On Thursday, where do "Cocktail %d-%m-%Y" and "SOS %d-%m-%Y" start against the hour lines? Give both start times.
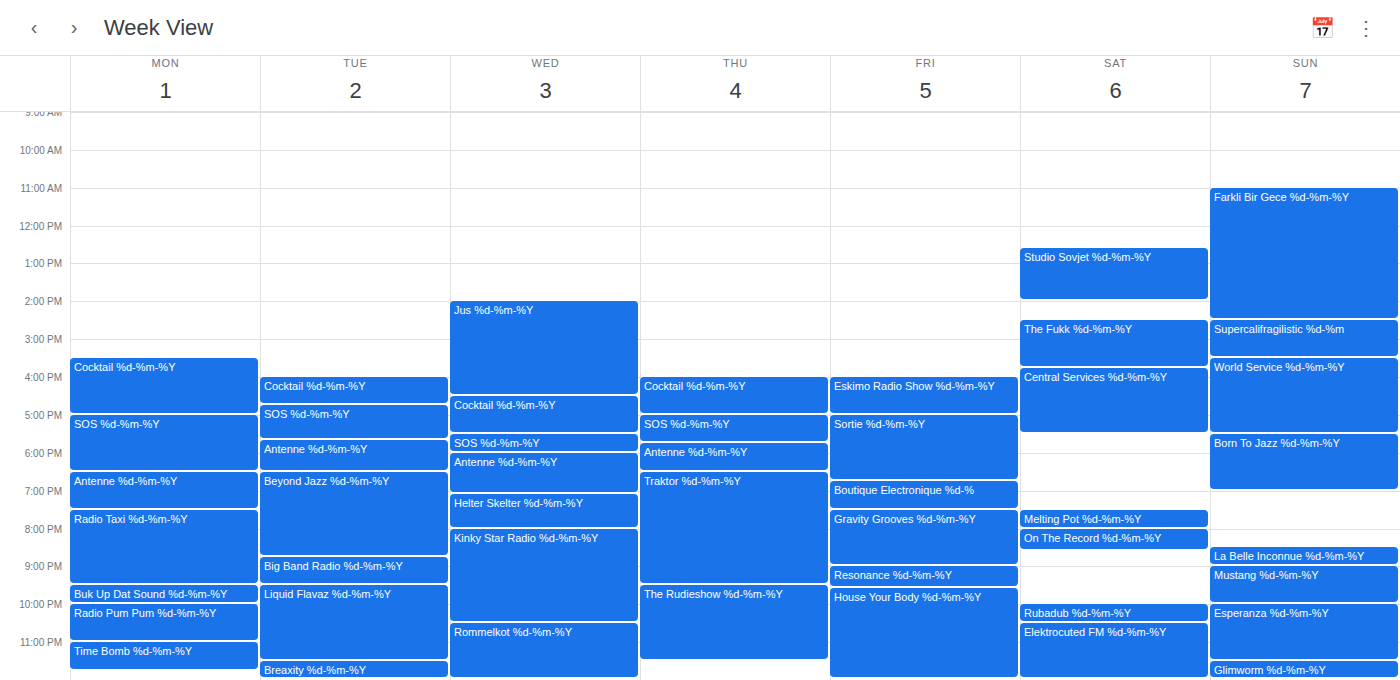
"Cocktail %d-%m-%Y": 4:00 PM, exactly on the 4 PM line. "SOS %d-%m-%Y": 5:00 PM, exactly on the 5 PM line.